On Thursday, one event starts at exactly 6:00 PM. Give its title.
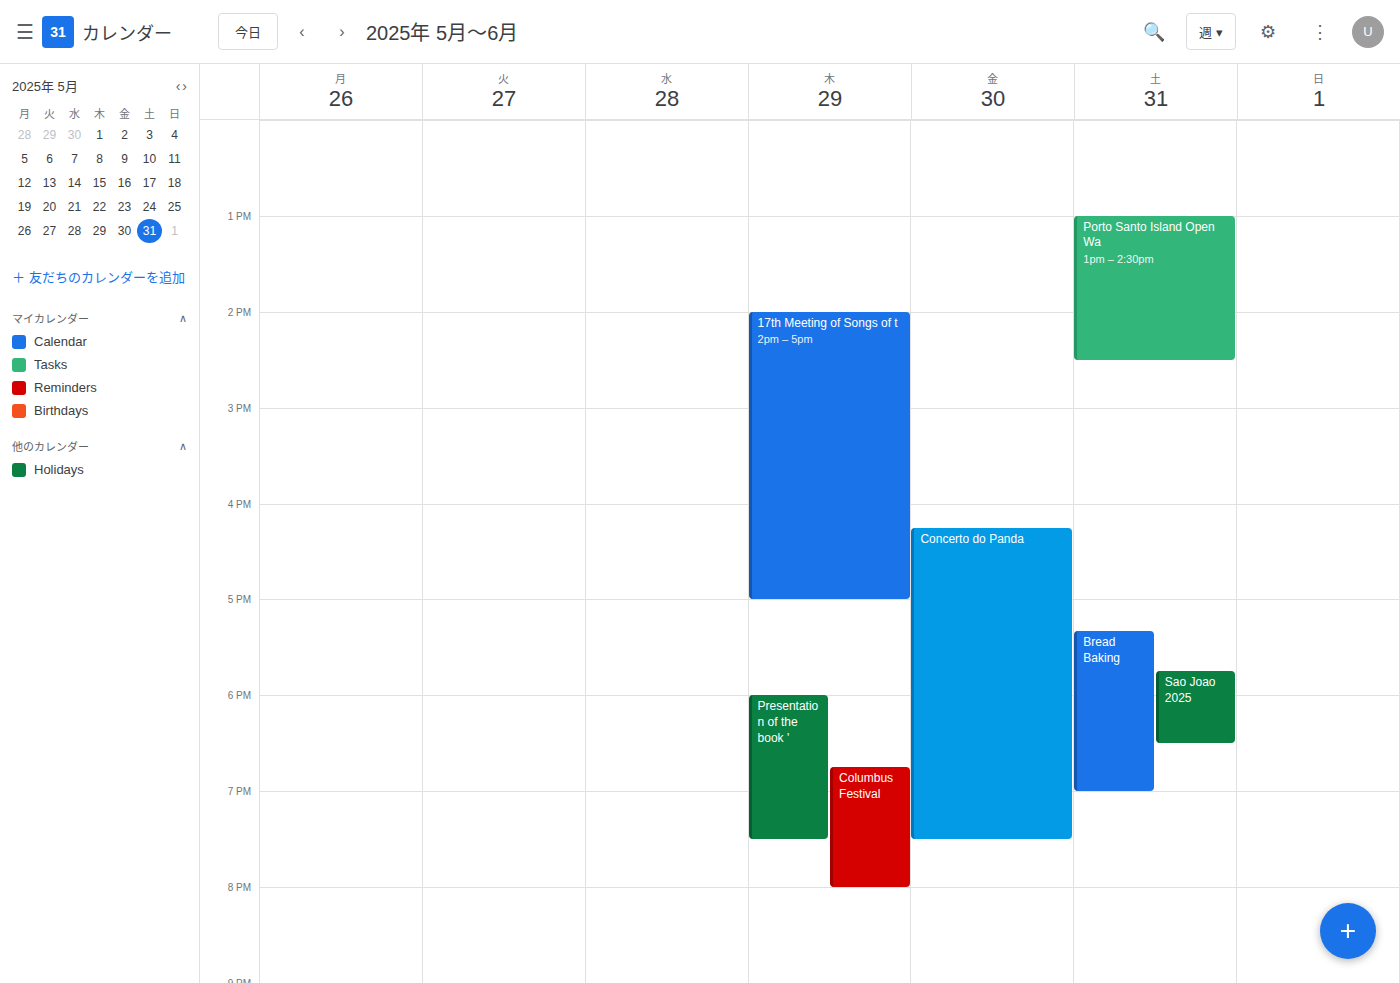
"Presentation of the book '"